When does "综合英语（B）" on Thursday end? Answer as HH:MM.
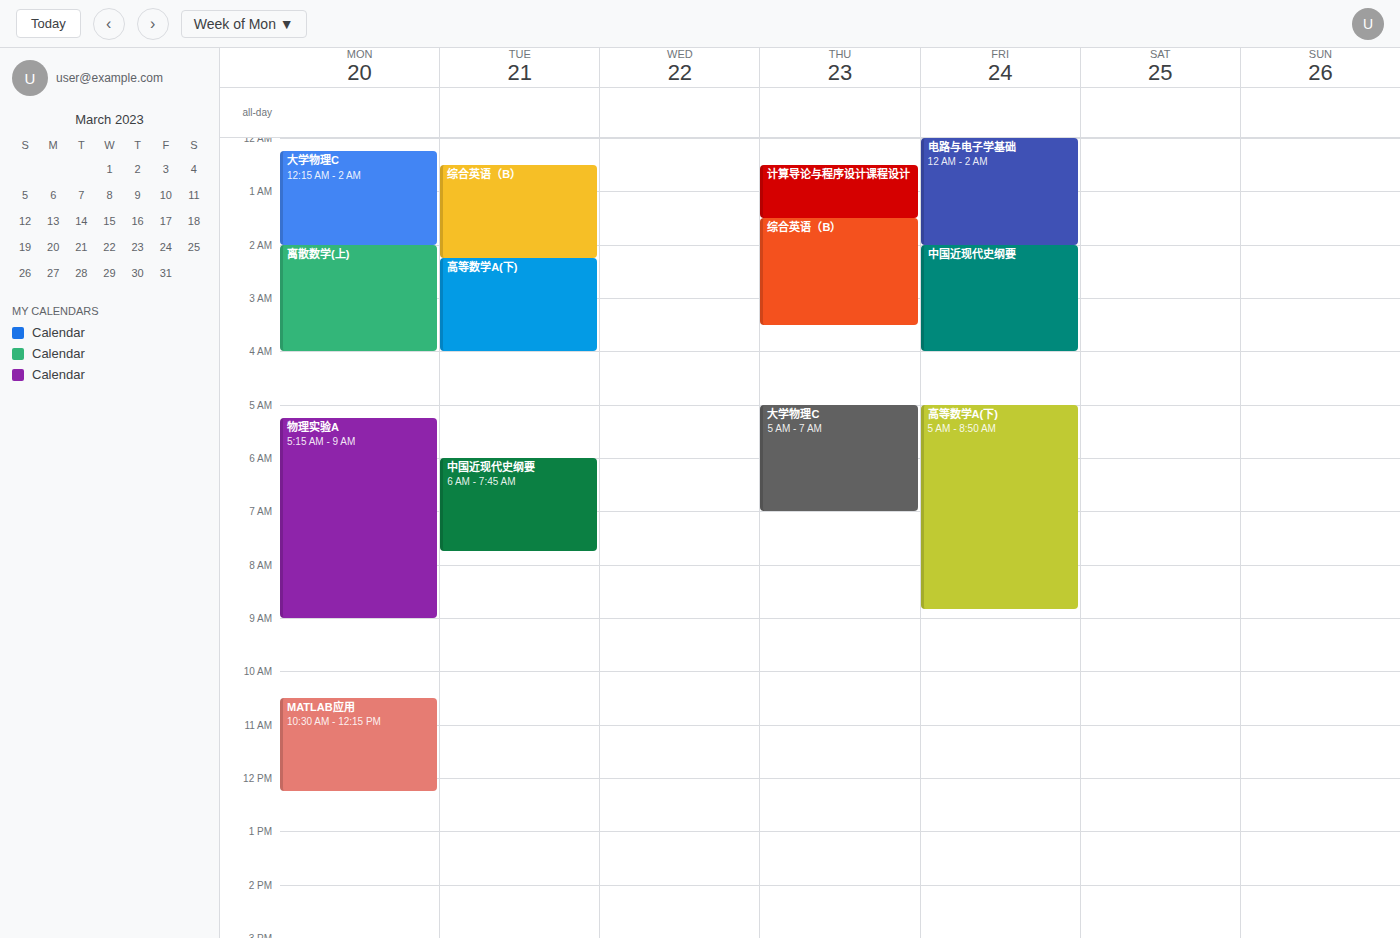
03:30